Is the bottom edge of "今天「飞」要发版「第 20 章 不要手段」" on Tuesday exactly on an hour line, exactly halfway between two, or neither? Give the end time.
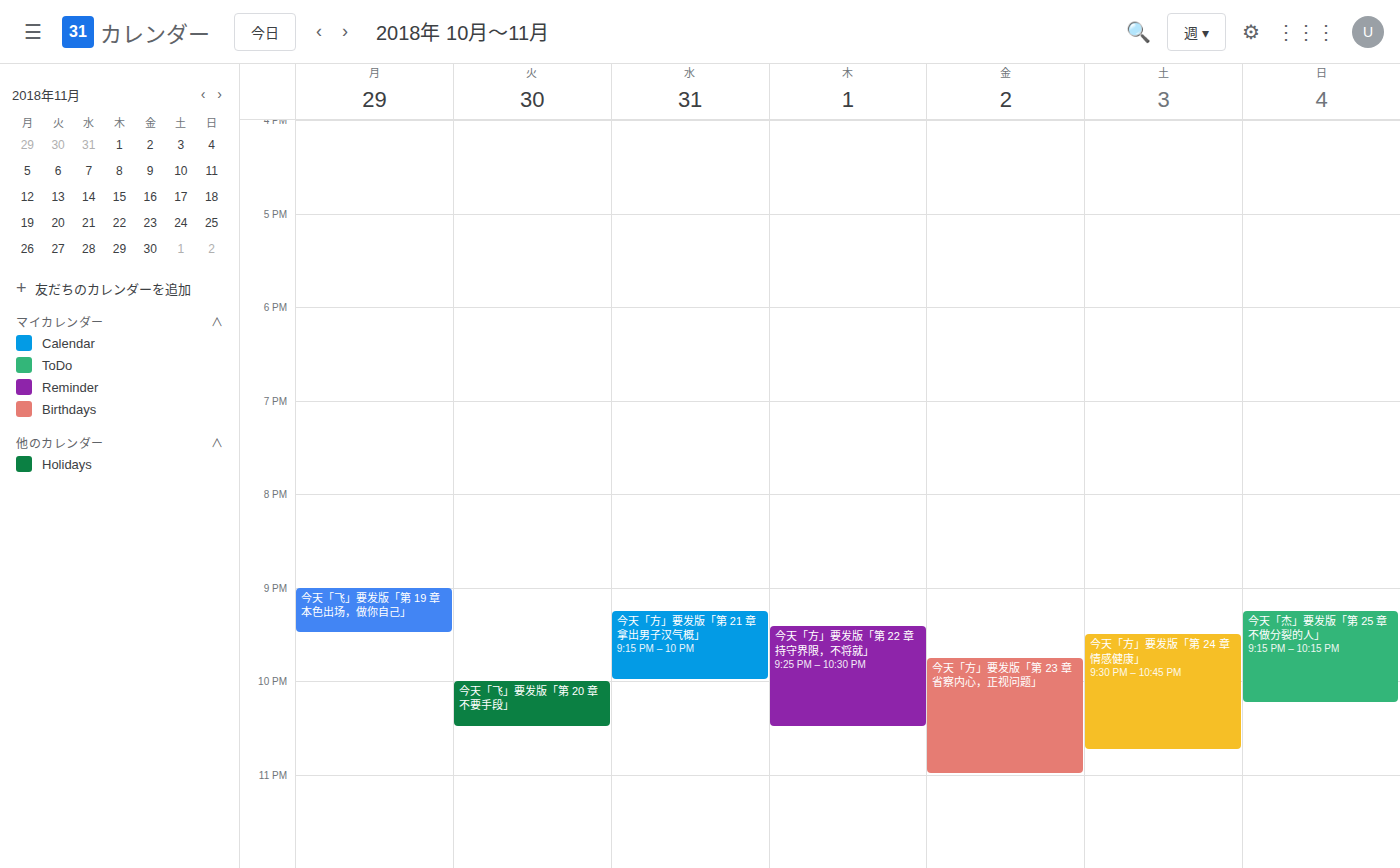
10:30 PM -- halfway between the 10 PM and 11 PM lines.